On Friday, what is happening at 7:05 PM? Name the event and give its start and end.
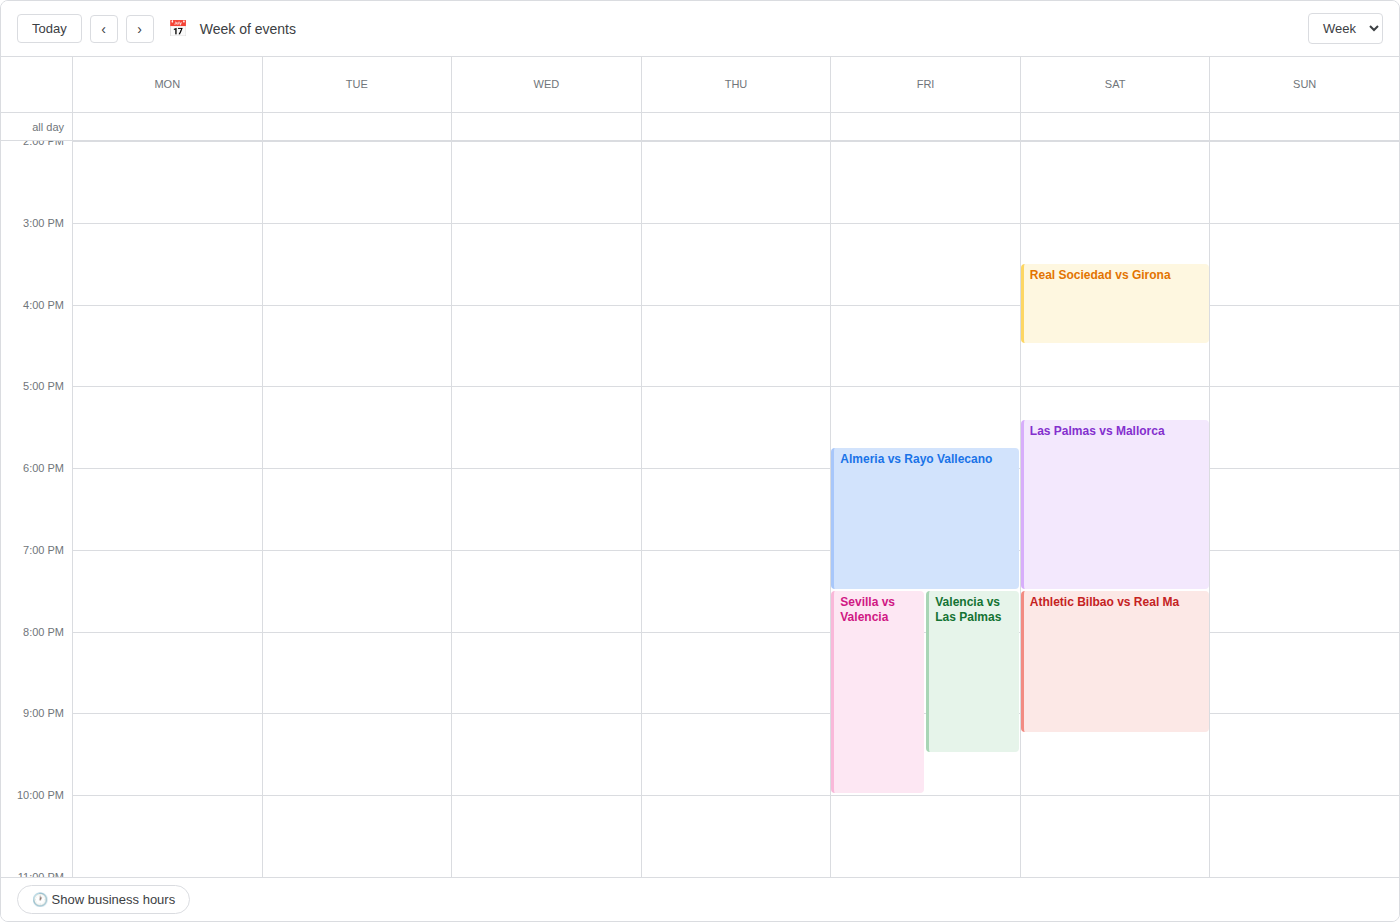
"Almeria vs Rayo Vallecano", 5:45 PM to 7:30 PM